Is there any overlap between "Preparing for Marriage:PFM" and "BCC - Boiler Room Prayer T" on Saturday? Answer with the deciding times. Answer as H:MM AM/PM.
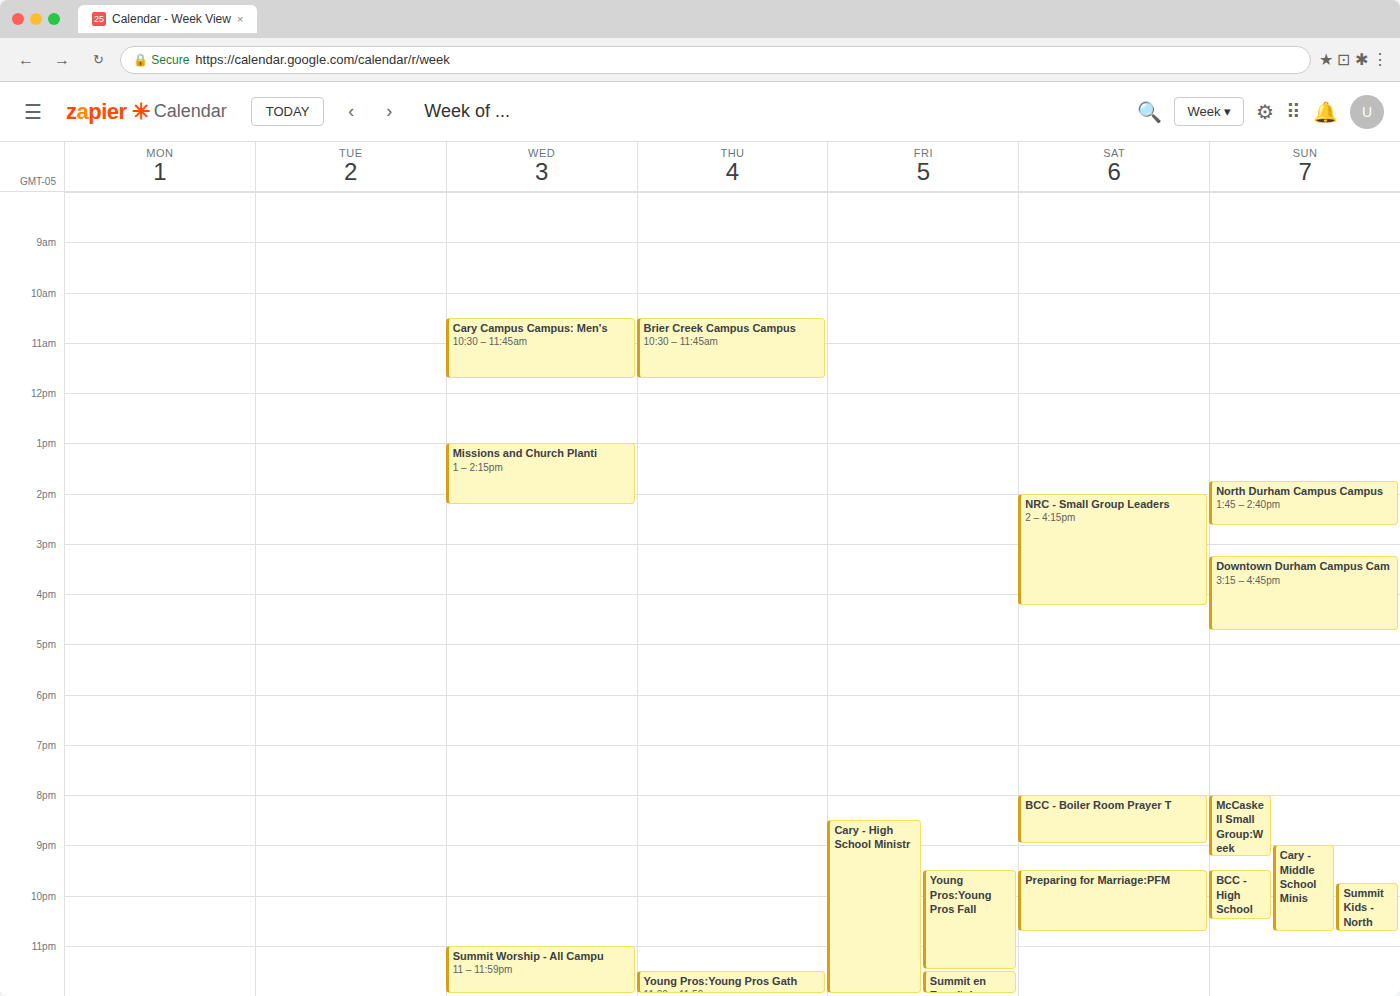
"BCC - Boiler Room Prayer T" ends at 9:00 PM and "Preparing for Marriage:PFM" starts at 9:30 PM -- no overlap.